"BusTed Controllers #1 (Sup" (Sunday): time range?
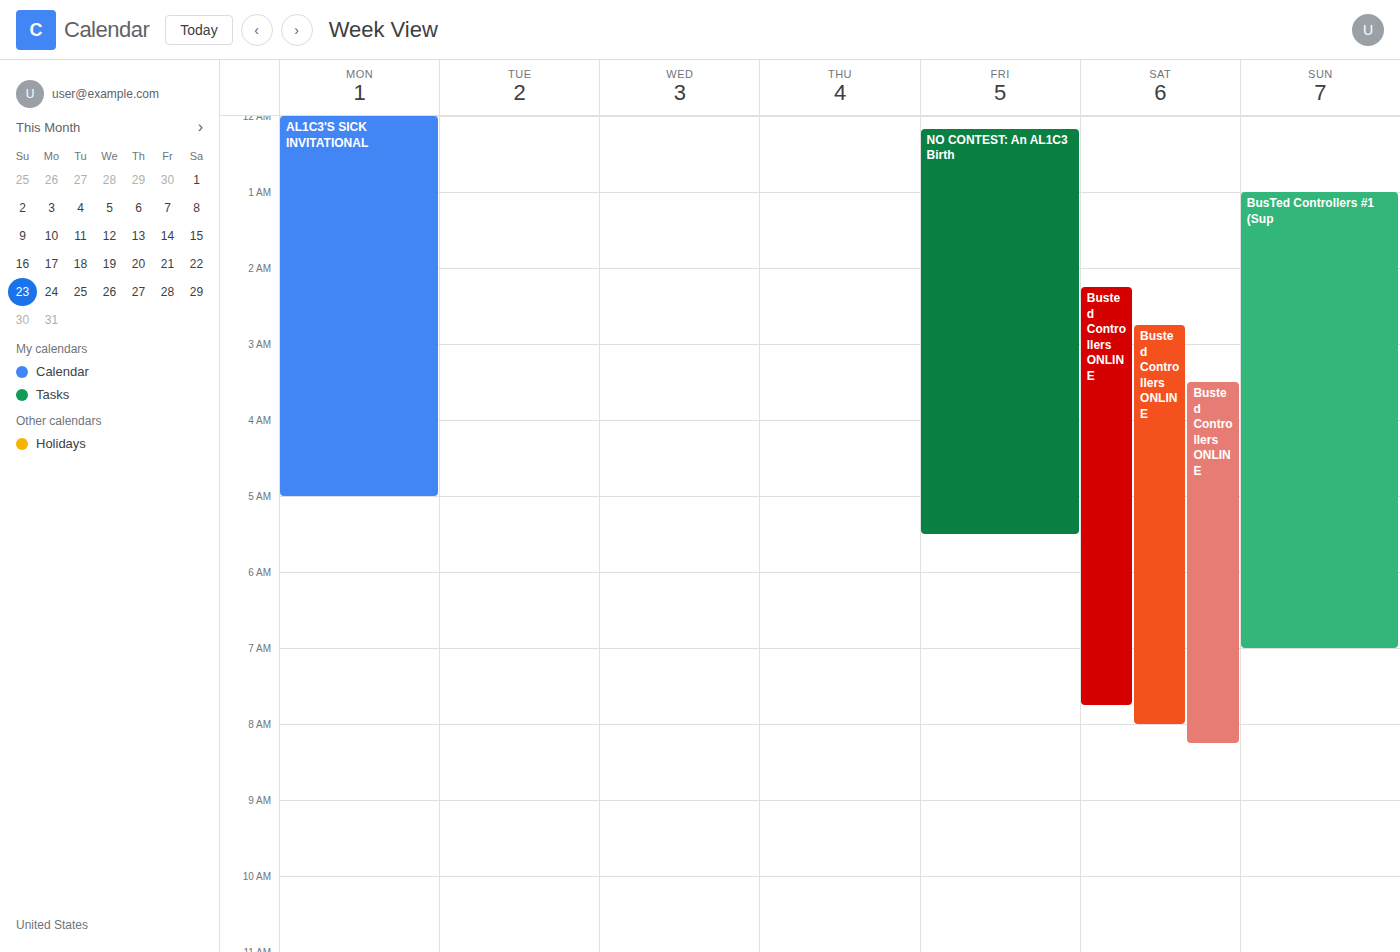
1:00 AM to 7:00 AM